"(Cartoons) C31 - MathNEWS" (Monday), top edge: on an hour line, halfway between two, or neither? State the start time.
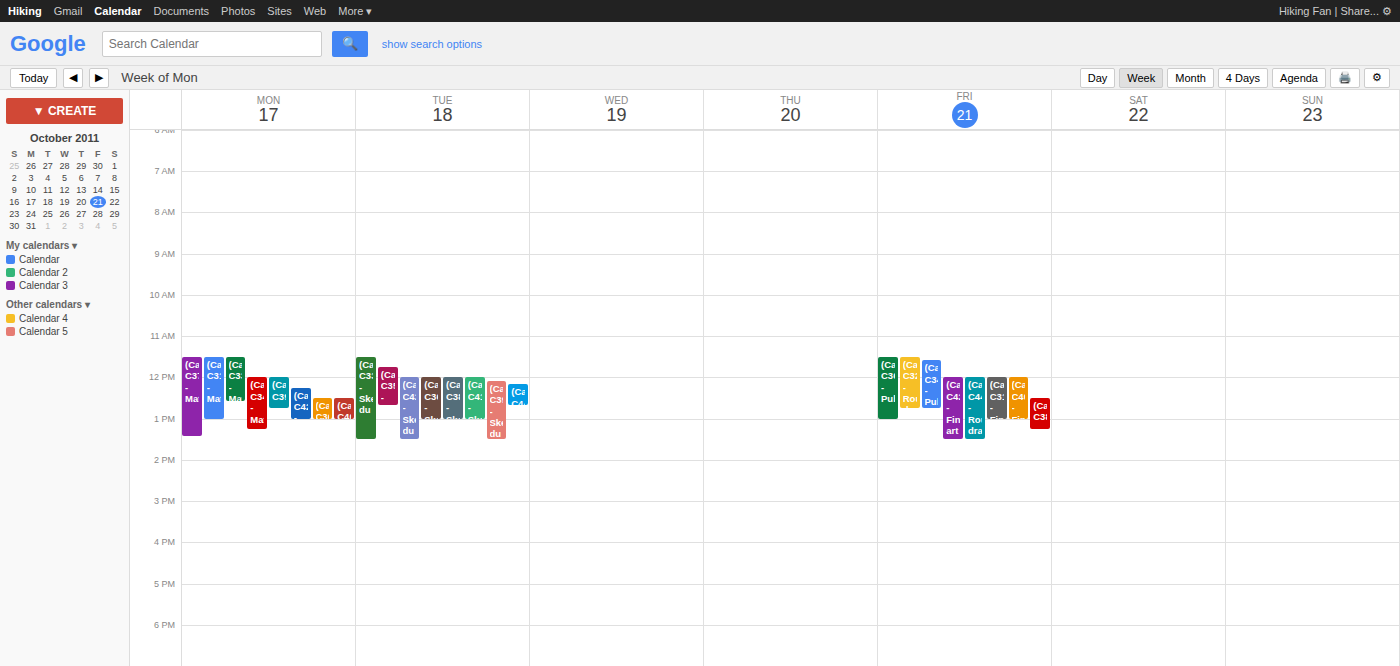
11:30 AM -- halfway between the 11 AM and 12 PM lines.